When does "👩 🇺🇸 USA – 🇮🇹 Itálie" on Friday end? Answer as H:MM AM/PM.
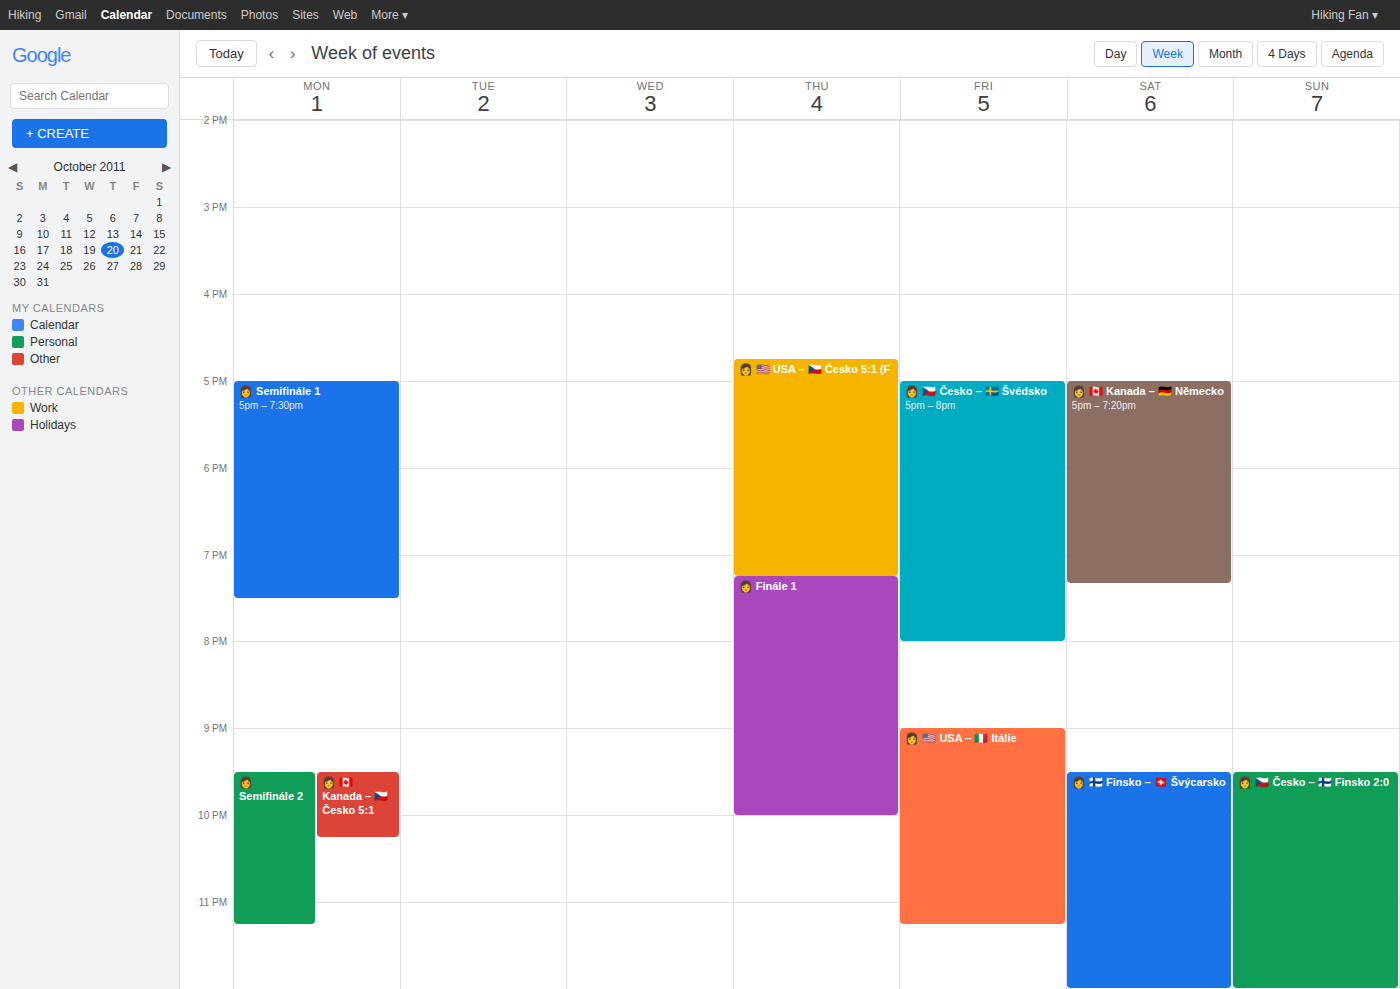
11:15 PM